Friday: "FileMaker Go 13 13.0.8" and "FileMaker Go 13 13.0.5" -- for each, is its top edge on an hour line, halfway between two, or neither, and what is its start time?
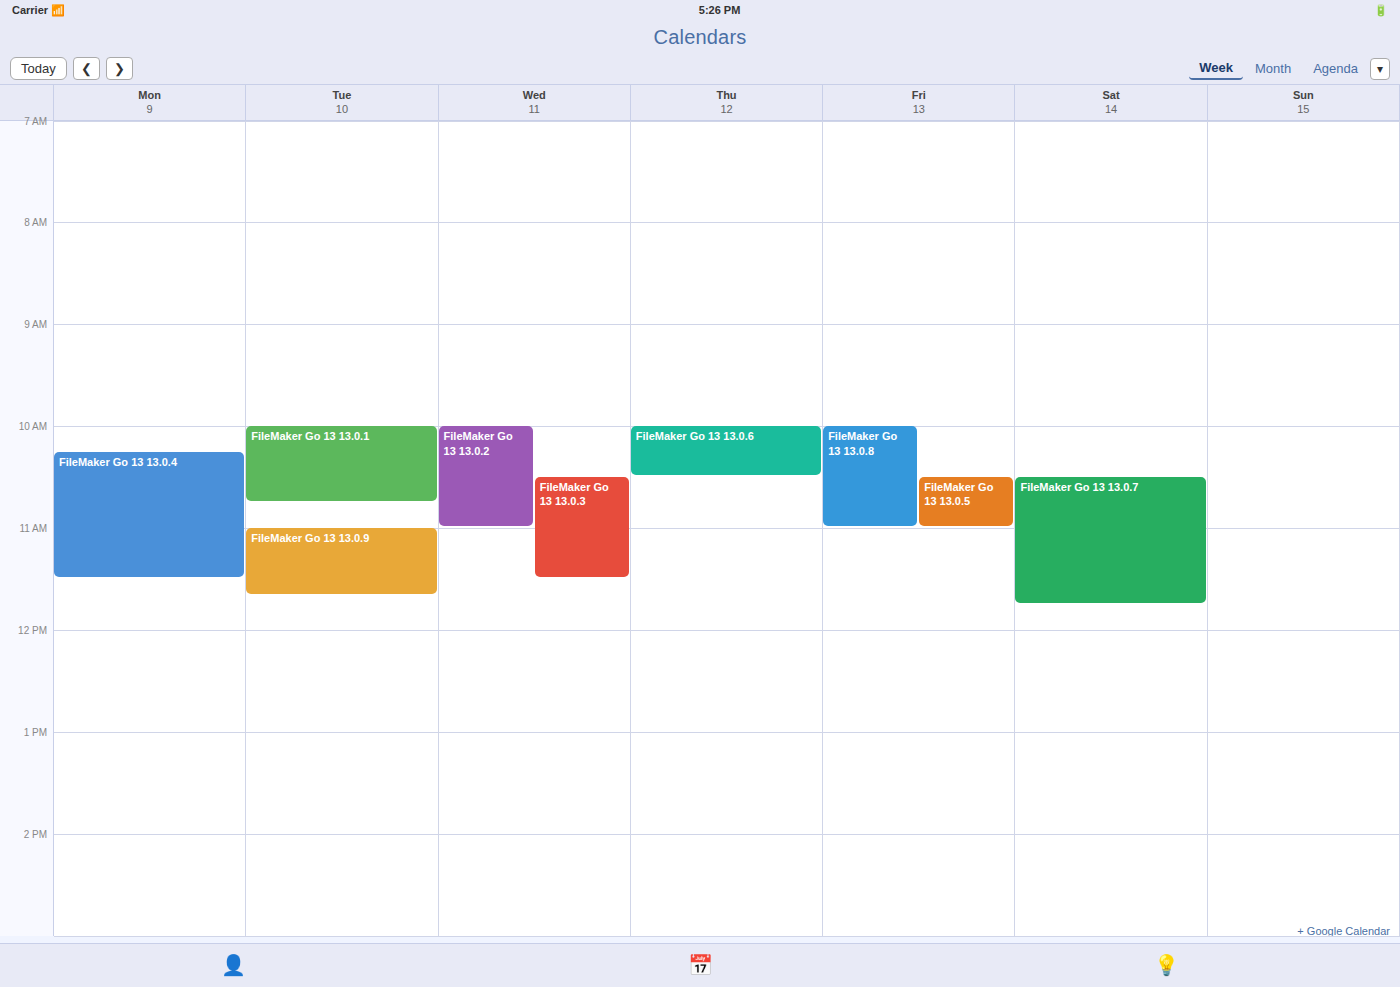
"FileMaker Go 13 13.0.8": 10:00, exactly on the 10:00 line. "FileMaker Go 13 13.0.5": 10:30, halfway between the 10:00 and 11:00 lines.